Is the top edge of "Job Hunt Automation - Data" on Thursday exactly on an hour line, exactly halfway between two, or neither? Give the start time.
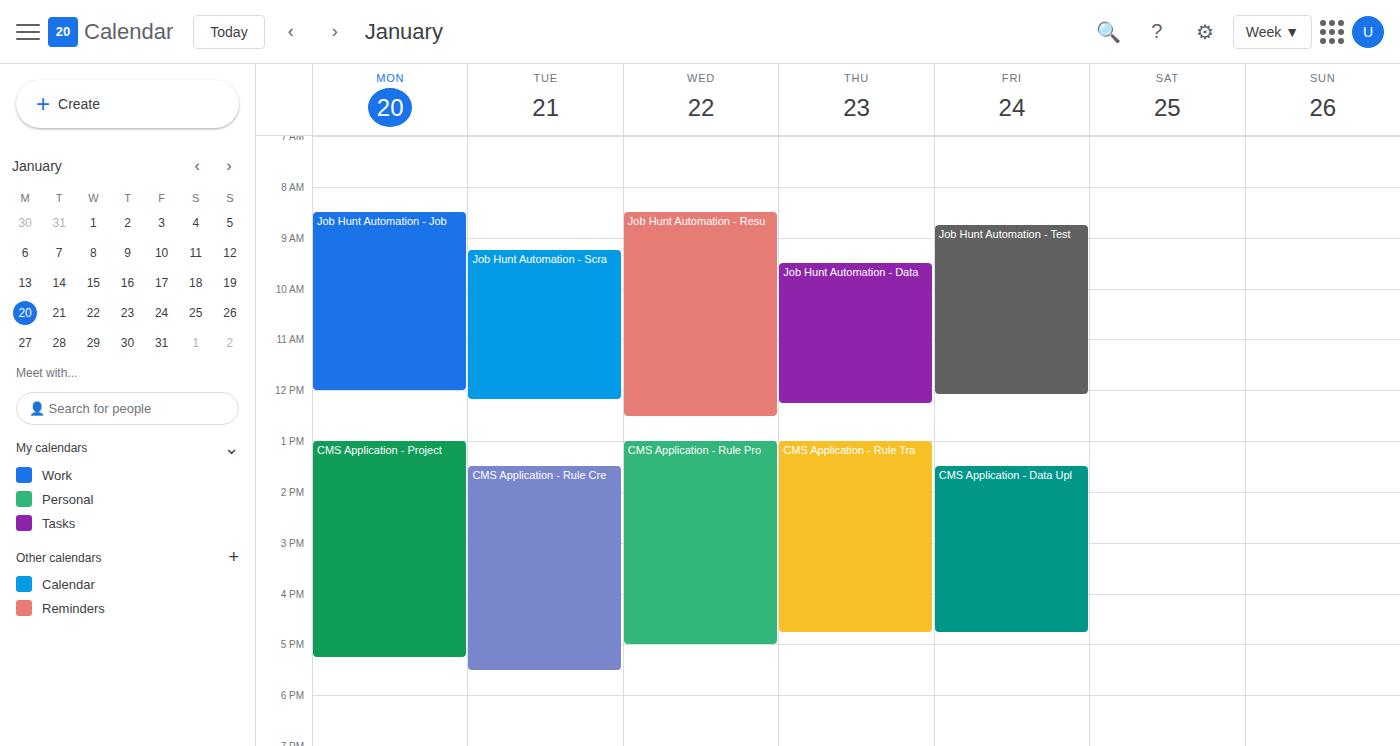
9:30 AM -- halfway between the 9 AM and 10 AM lines.